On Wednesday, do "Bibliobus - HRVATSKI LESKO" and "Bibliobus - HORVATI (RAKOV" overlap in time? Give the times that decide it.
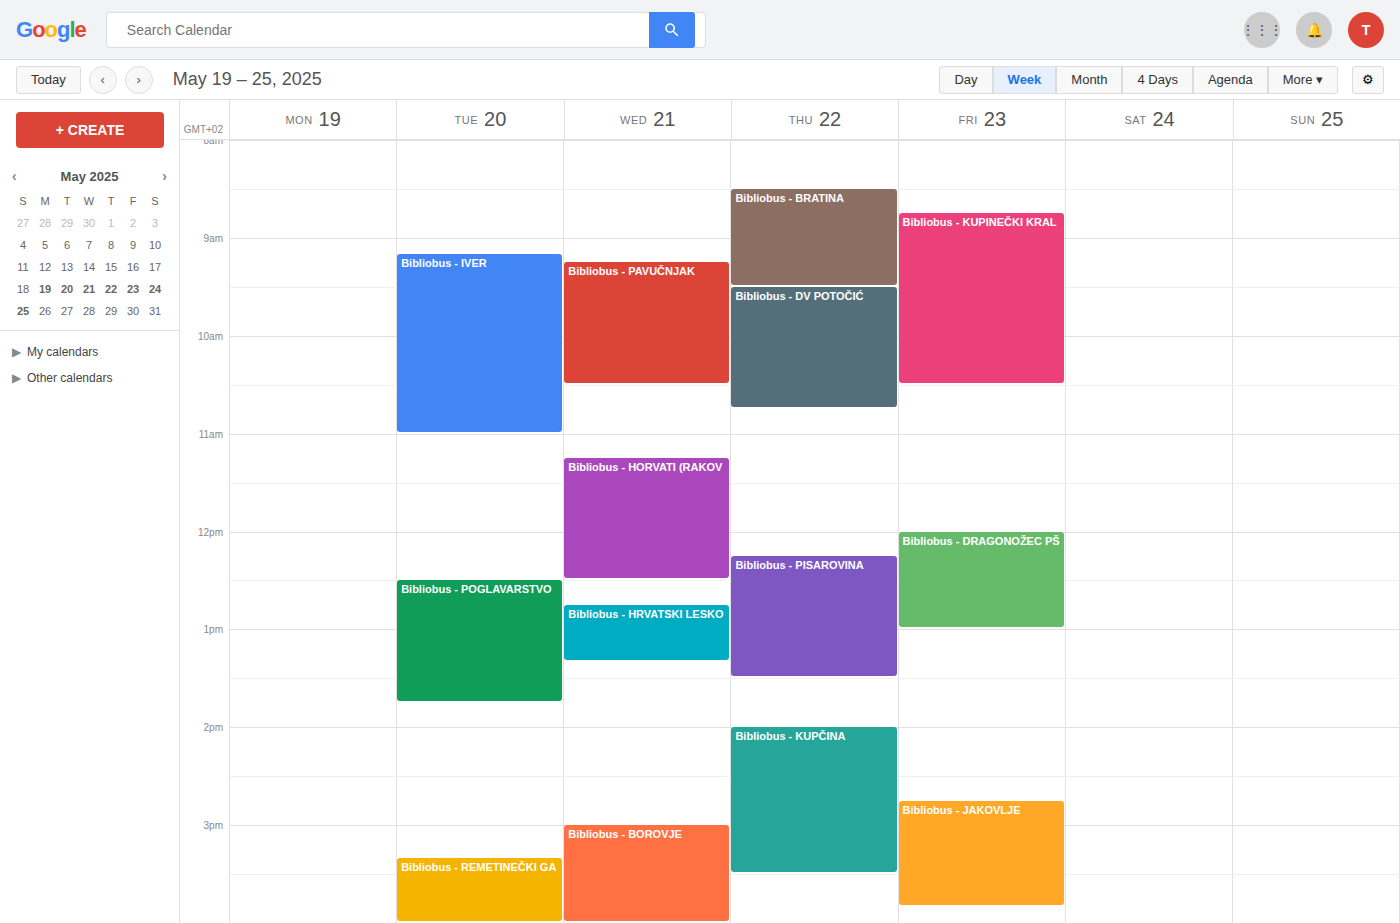
"Bibliobus - HORVATI (RAKOV" ends at 12:30 PM and "Bibliobus - HRVATSKI LESKO" starts at 12:45 PM -- no overlap.